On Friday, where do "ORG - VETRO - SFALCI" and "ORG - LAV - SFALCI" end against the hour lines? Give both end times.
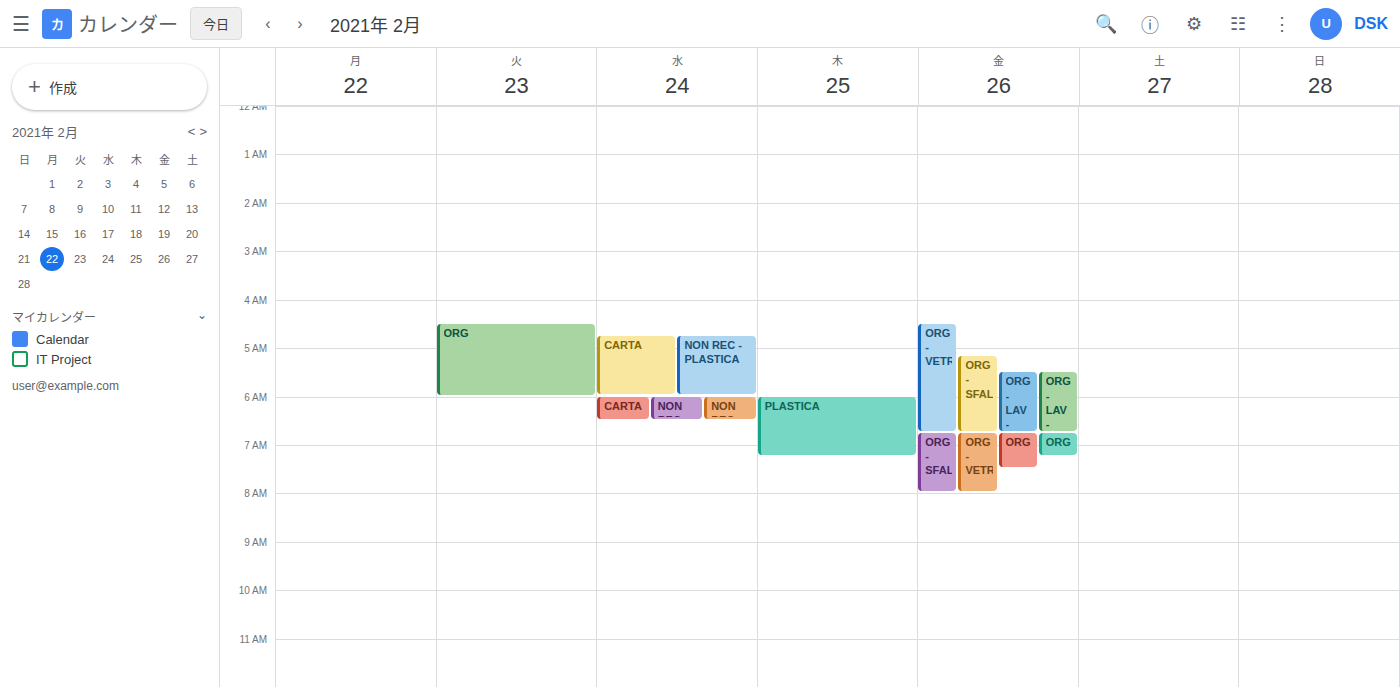
"ORG - VETRO - SFALCI": 07:15, neither: a quarter of the way from the 07:00 line to the 08:00 line. "ORG - LAV - SFALCI": 06:45, neither: three quarters of the way from the 06:00 line to the 07:00 line.